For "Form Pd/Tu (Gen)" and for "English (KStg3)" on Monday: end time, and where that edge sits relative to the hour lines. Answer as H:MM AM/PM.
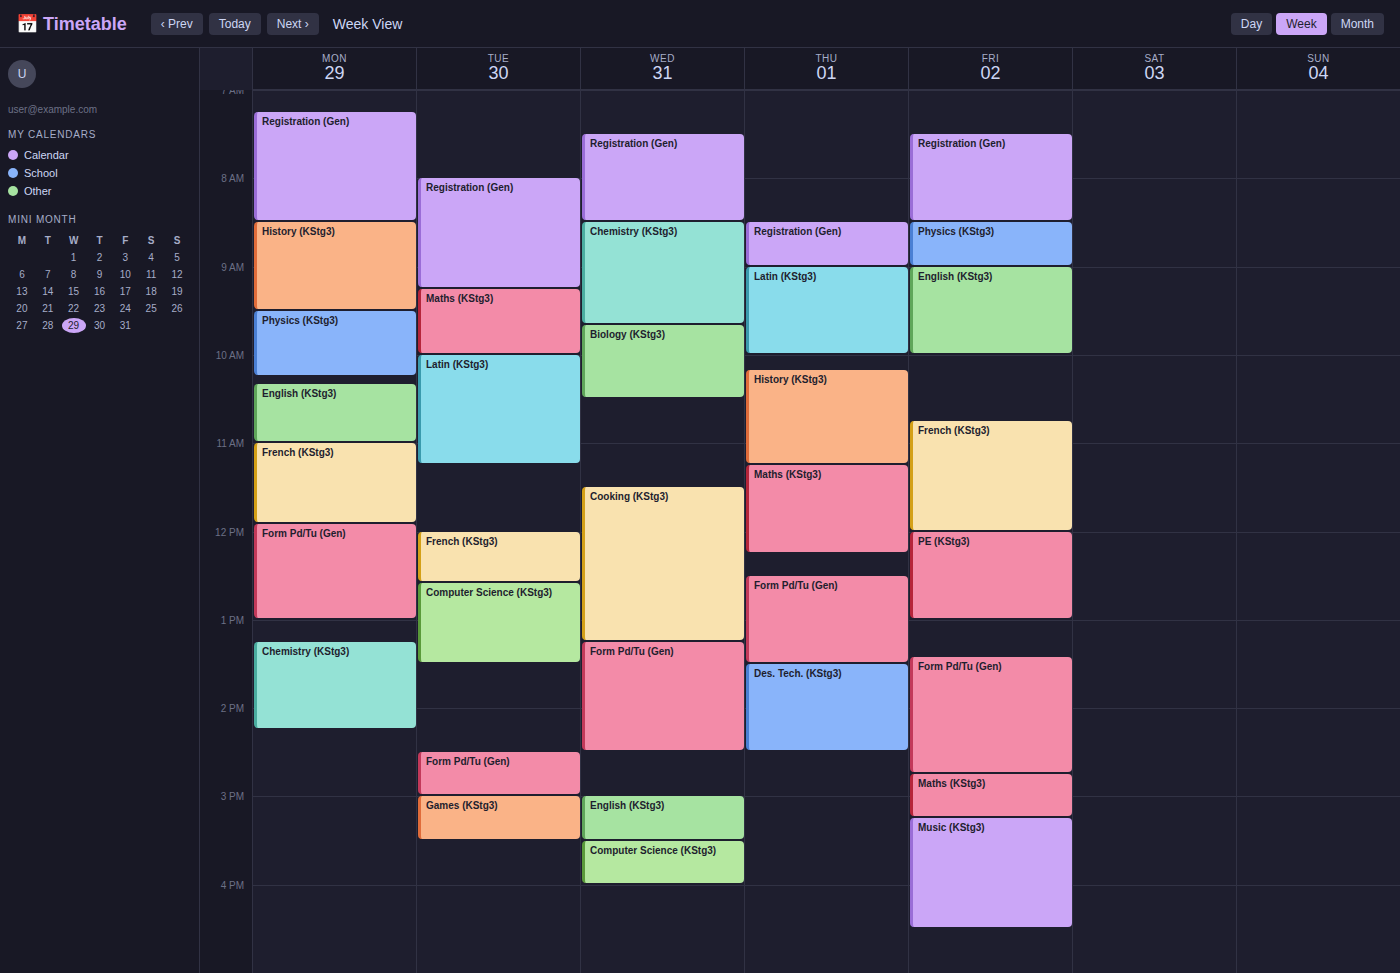
"Form Pd/Tu (Gen)": 1:00 PM, exactly on the 1 PM line. "English (KStg3)": 11:00 AM, exactly on the 11 AM line.